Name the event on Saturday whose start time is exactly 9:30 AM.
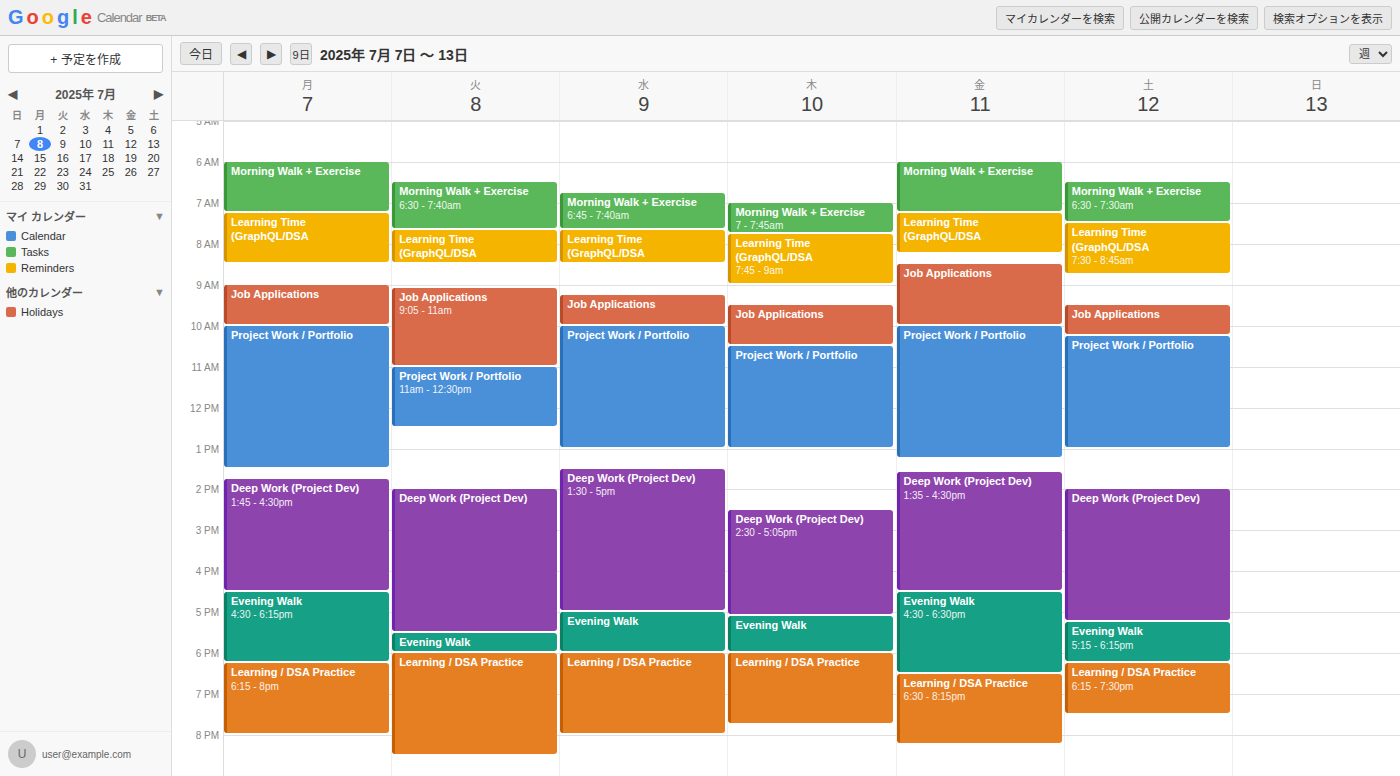
"Job Applications"